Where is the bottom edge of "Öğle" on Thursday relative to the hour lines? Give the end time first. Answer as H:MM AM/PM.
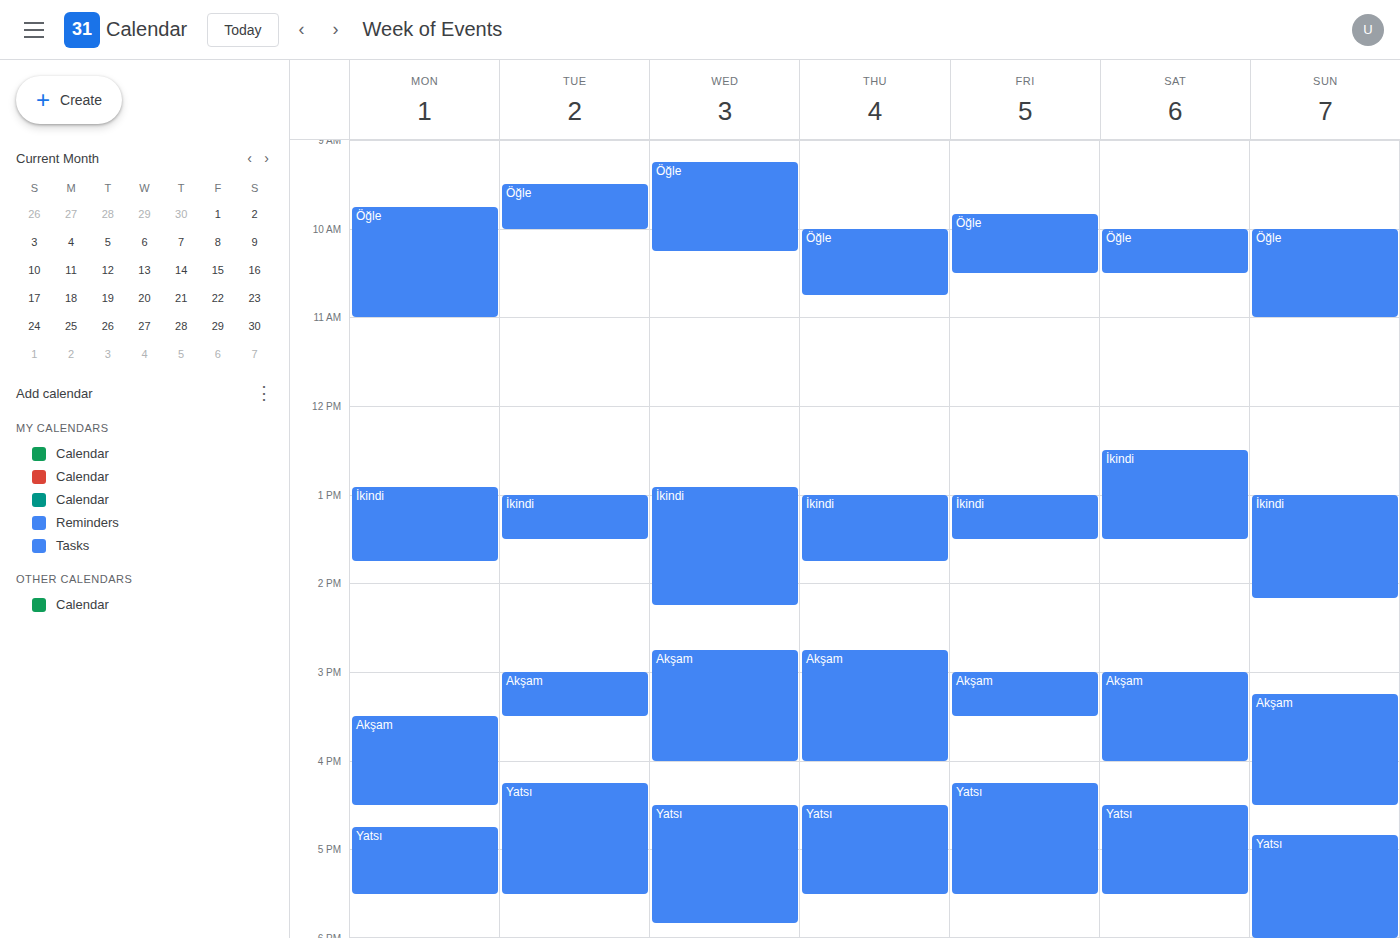
10:45 AM -- neither: three quarters of the way from the 10 AM line to the 11 AM line.